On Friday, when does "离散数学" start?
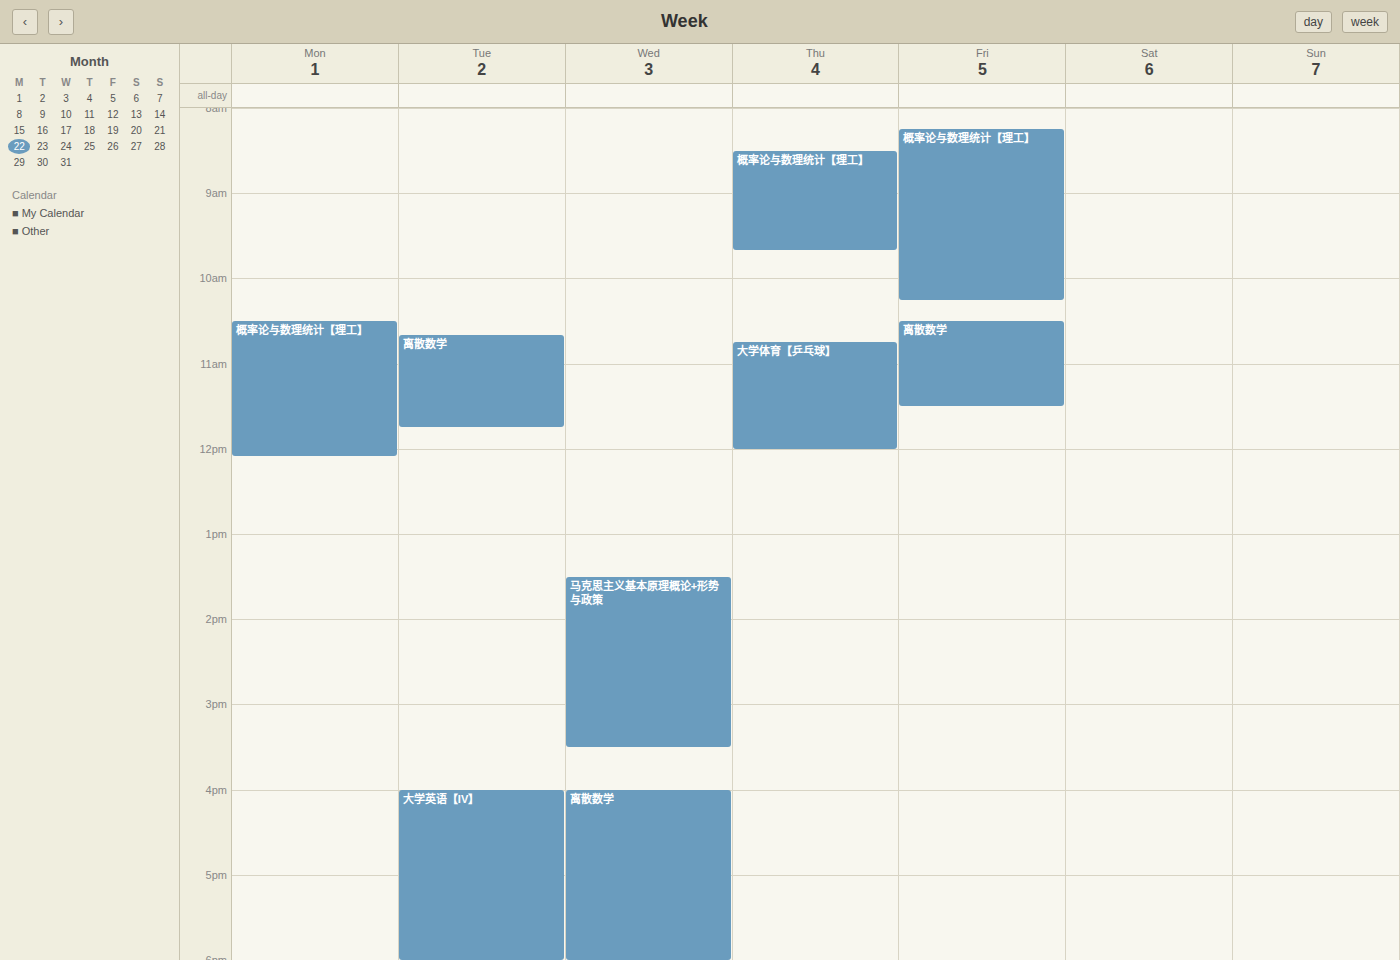
10:30 AM